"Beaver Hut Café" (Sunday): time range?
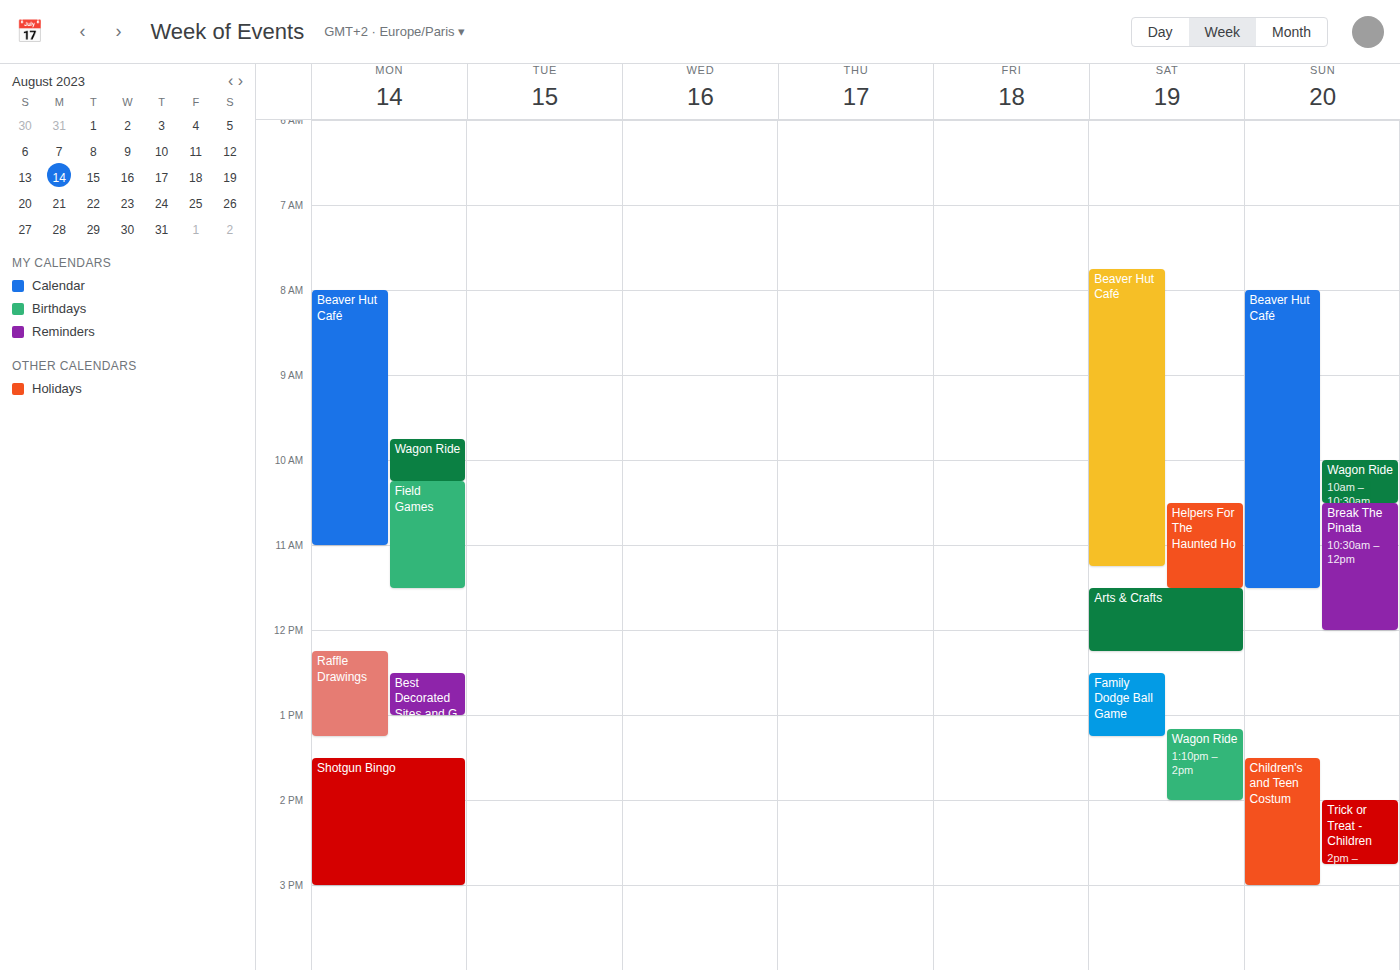
8:00 AM to 11:30 AM